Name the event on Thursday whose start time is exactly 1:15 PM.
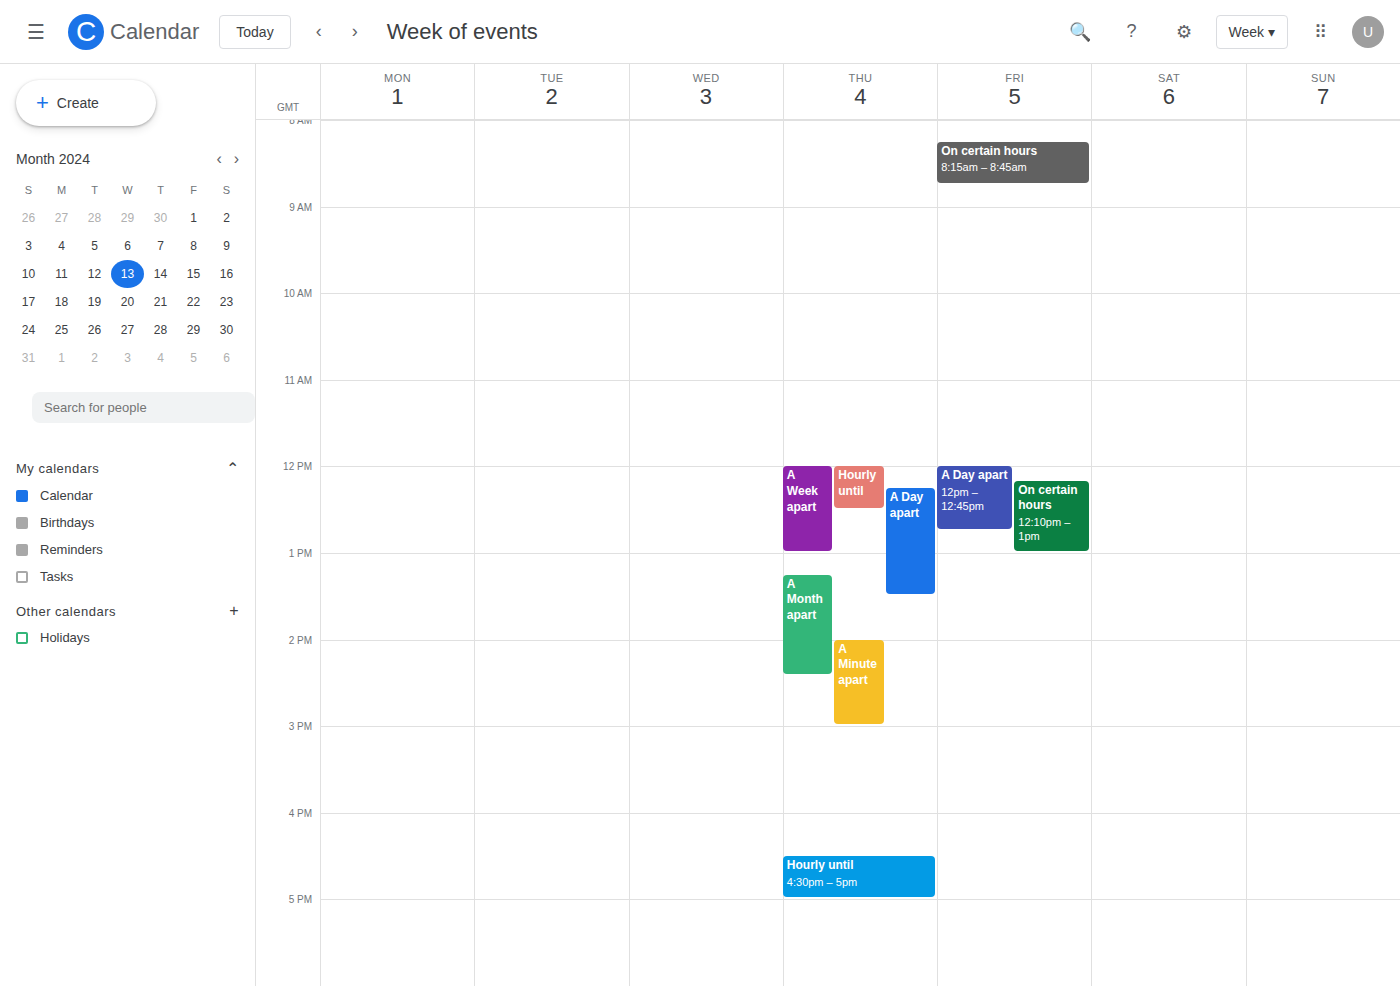
"A Month apart"